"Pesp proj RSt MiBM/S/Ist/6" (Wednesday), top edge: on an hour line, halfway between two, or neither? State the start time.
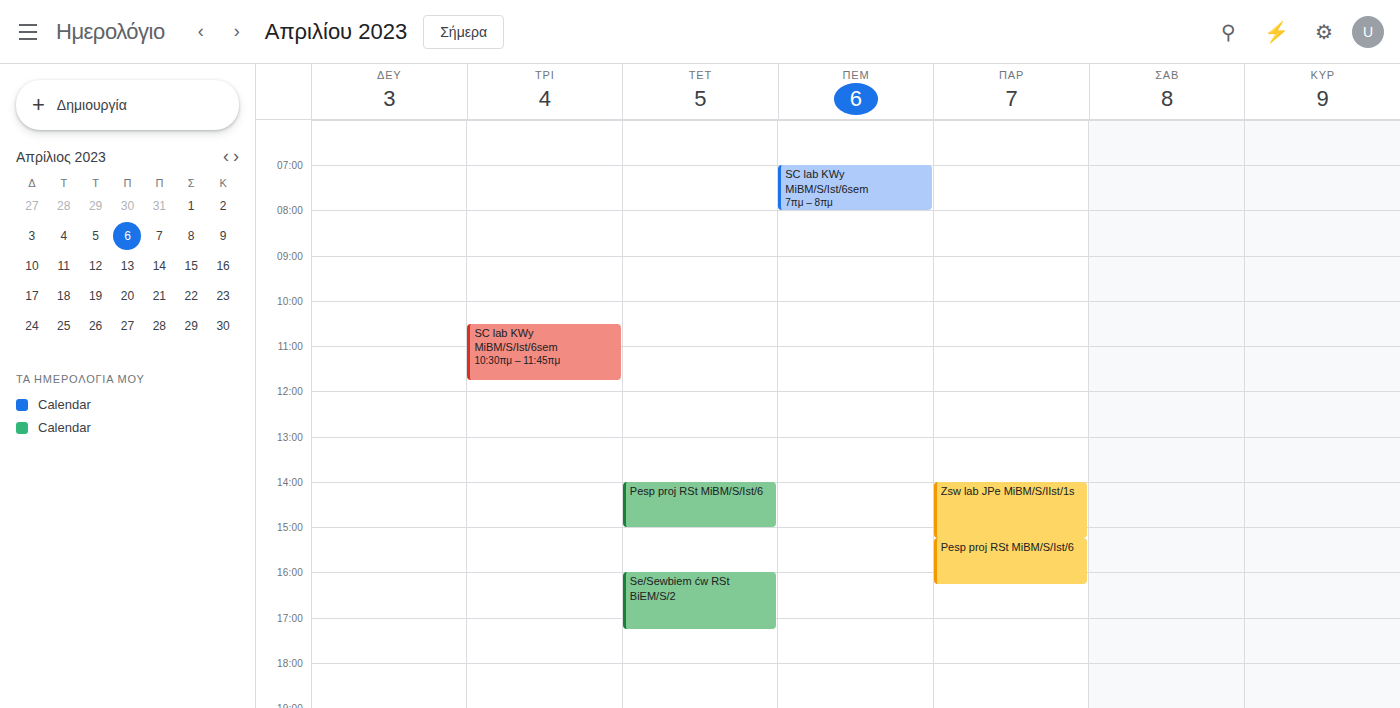
14:00 -- exactly on the 14:00 line.